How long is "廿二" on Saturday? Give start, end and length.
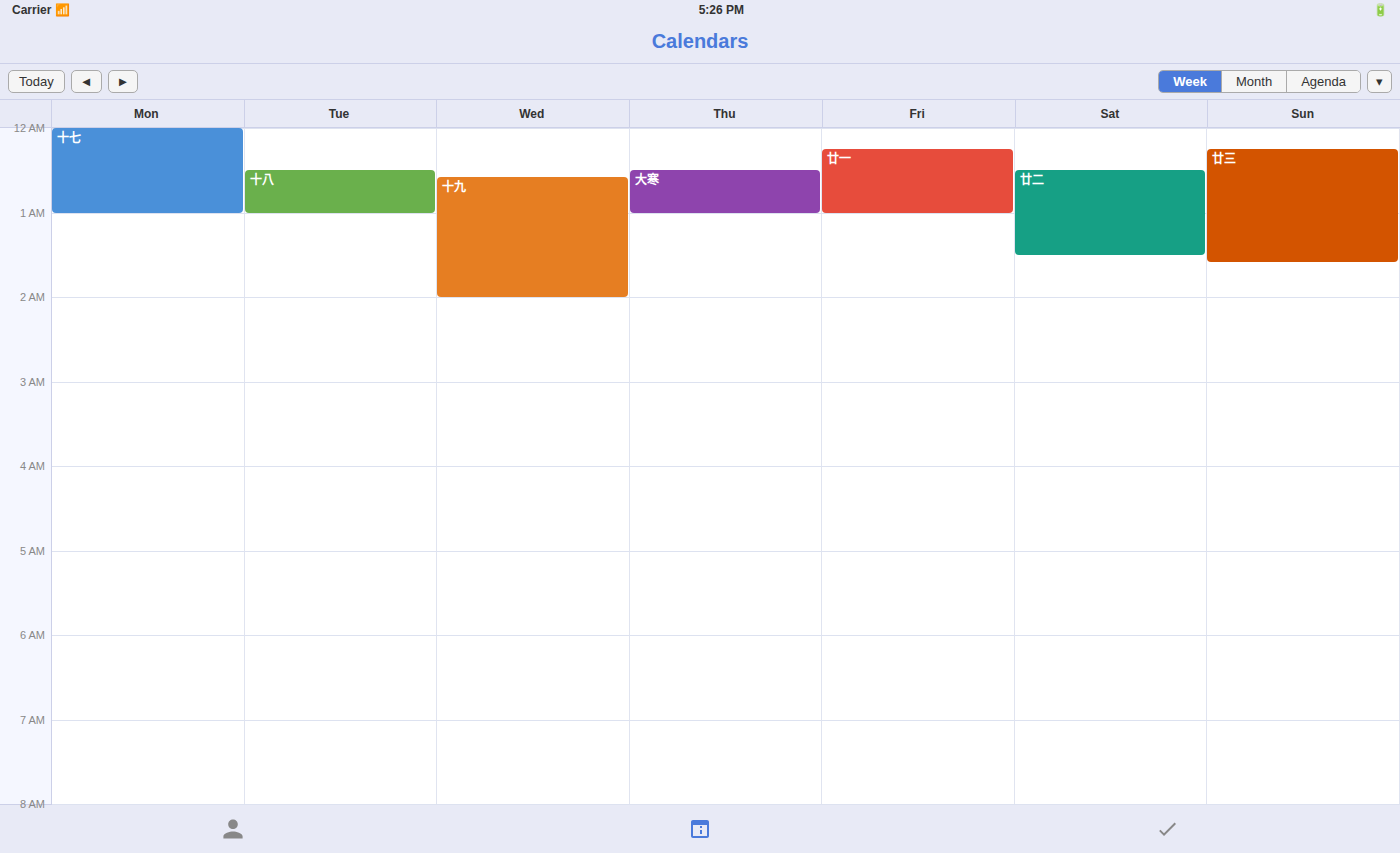
00:30 to 01:30, 1 hour